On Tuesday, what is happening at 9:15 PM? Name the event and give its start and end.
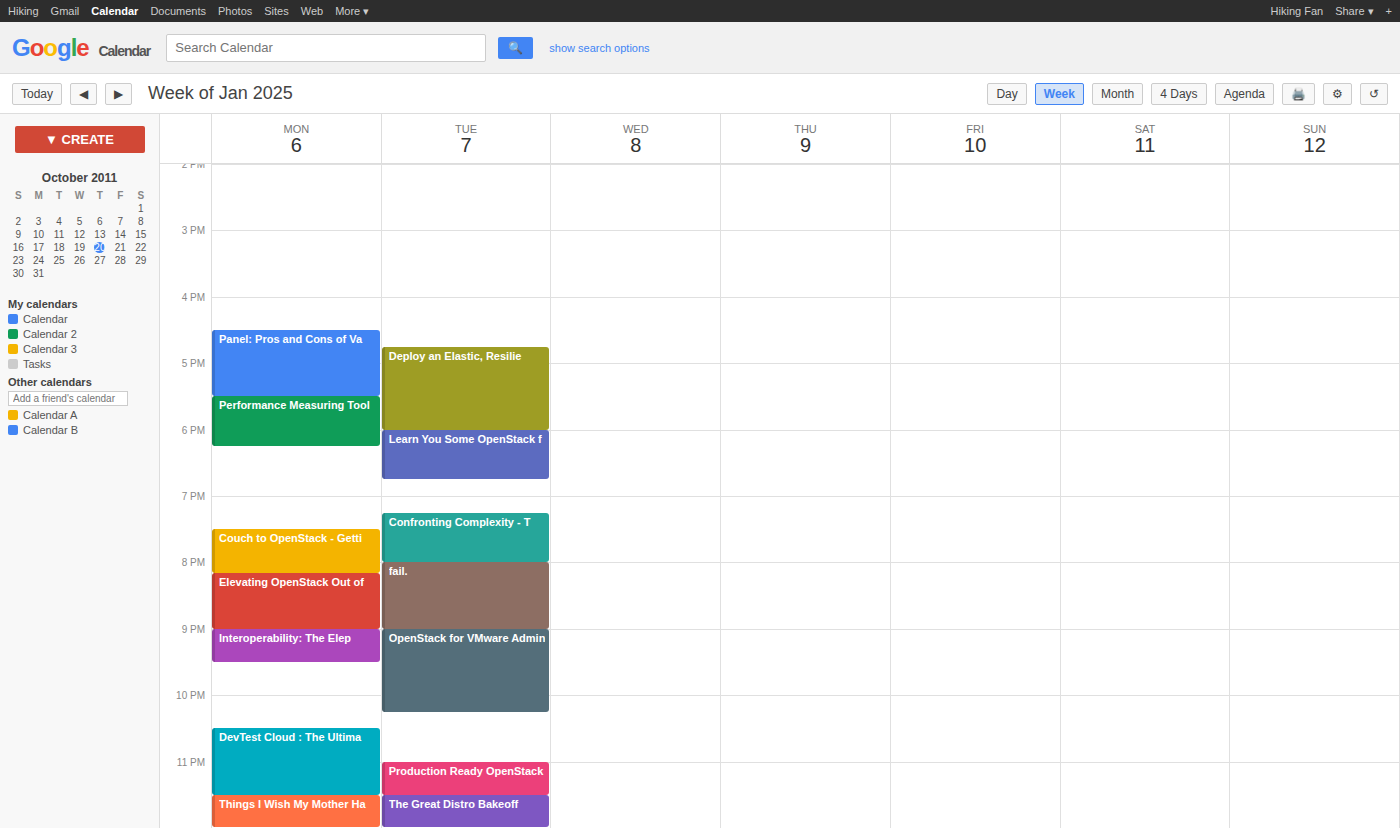
"OpenStack for VMware Admin", 9:00 PM to 10:15 PM